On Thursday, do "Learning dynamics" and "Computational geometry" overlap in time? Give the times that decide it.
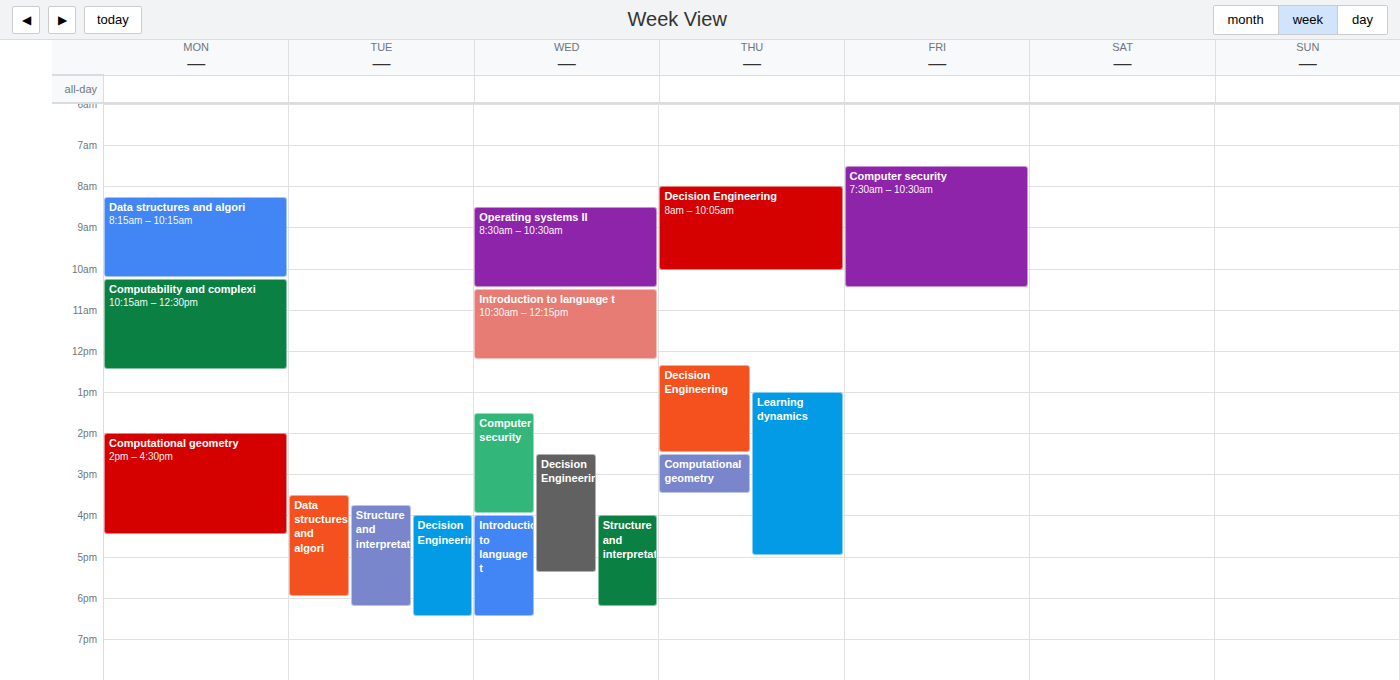
"Computational geometry" runs 2:30 PM to 3:30 PM, inside "Learning dynamics" -- they overlap.